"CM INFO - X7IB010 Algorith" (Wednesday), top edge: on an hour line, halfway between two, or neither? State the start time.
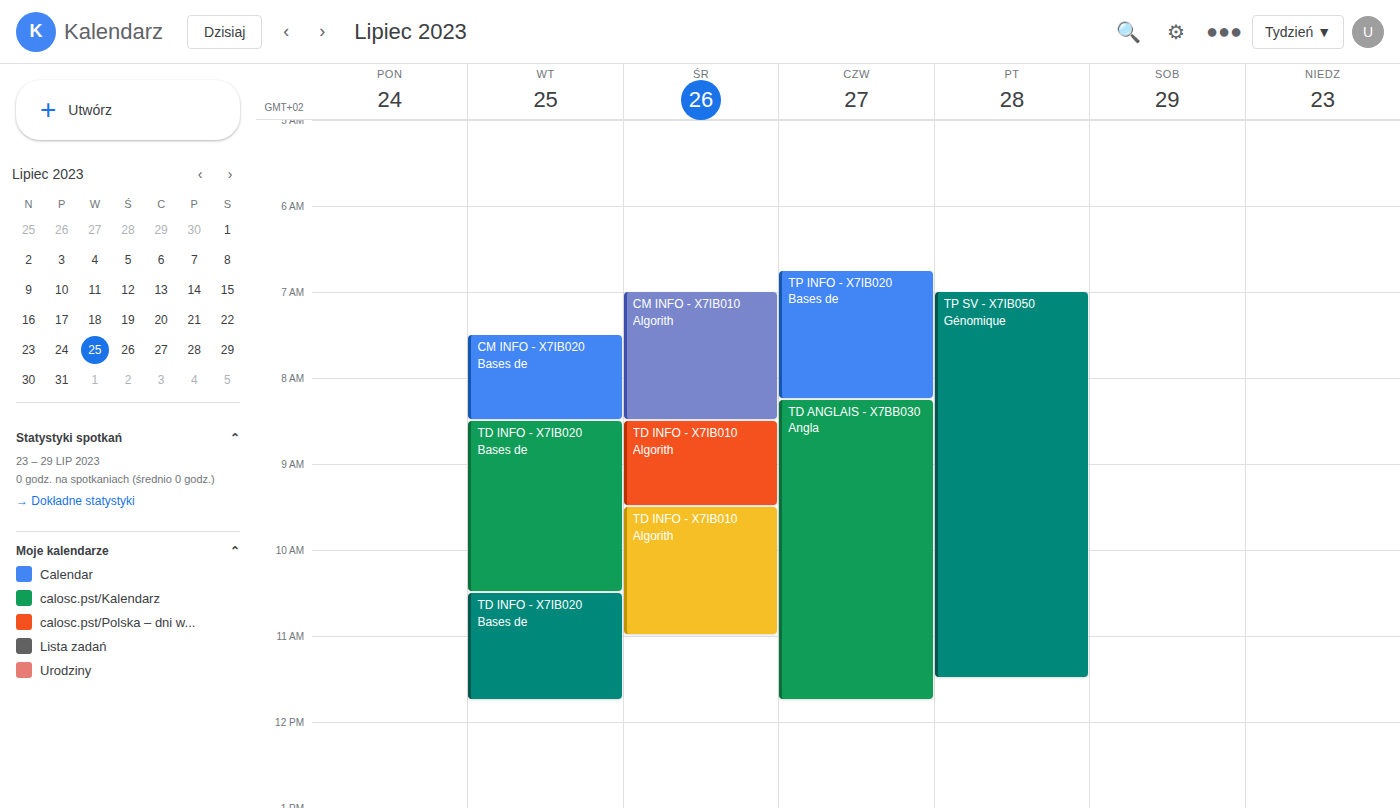
7:00 AM -- exactly on the 7 AM line.